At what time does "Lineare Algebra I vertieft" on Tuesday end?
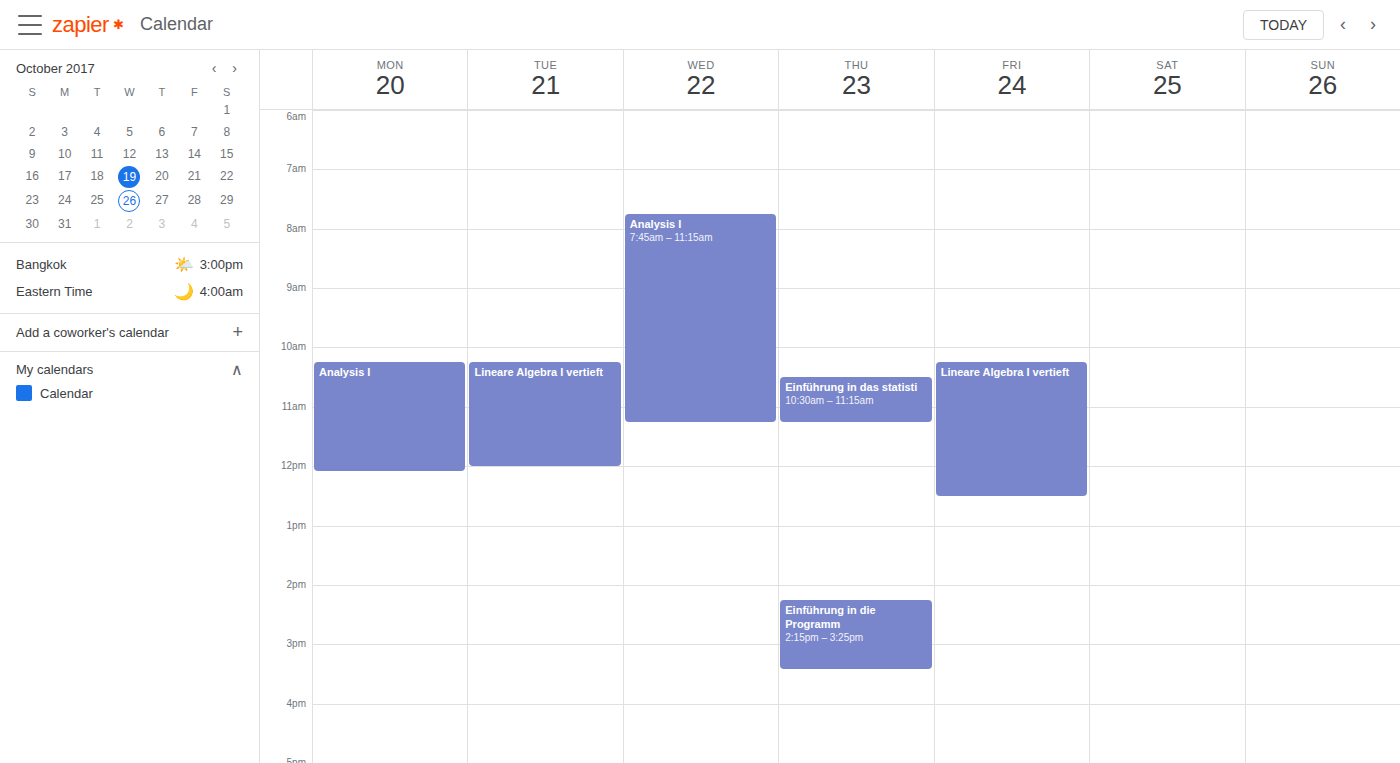
12:00 PM